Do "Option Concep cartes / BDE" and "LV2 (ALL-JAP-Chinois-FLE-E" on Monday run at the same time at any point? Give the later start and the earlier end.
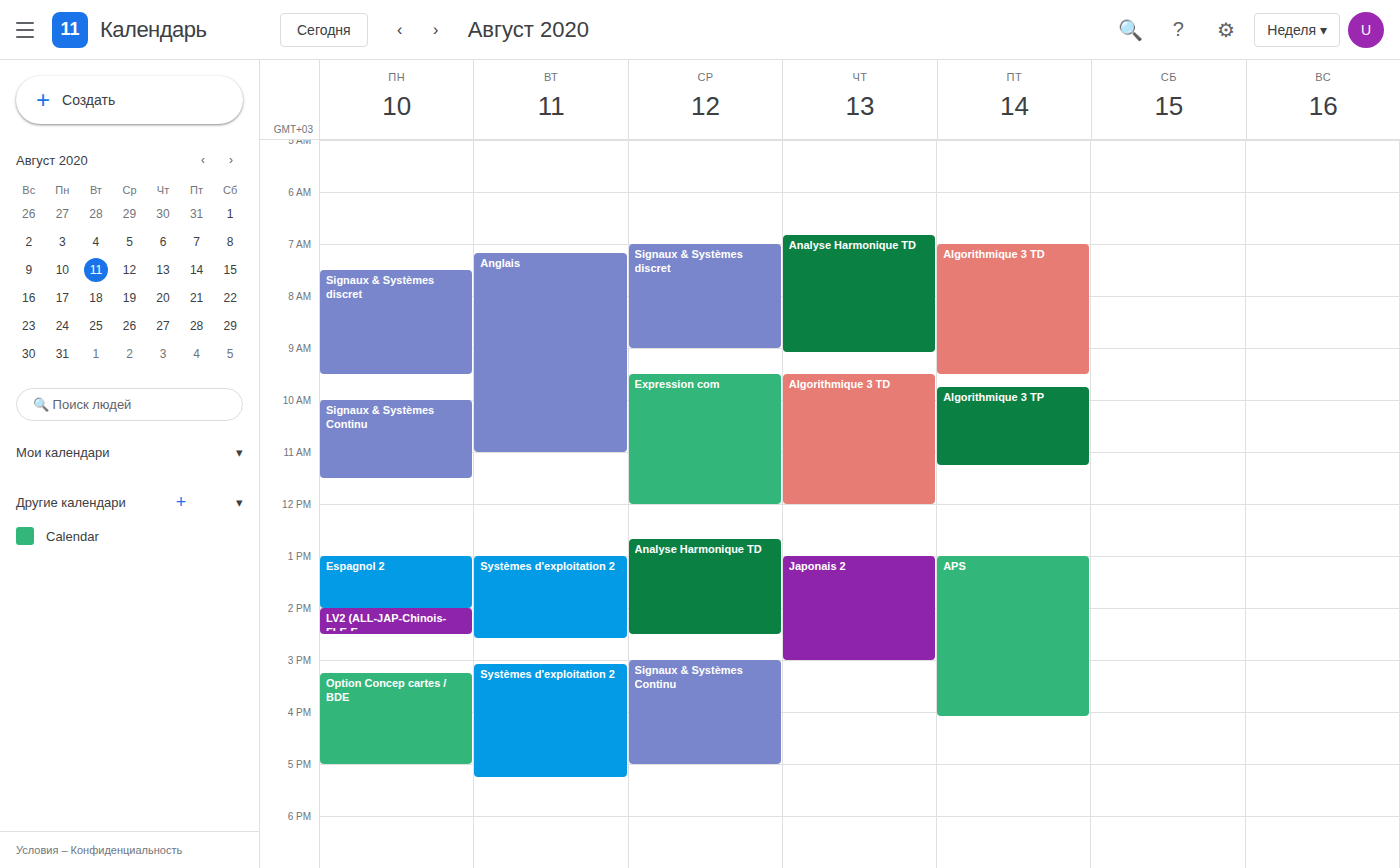
"LV2 (ALL-JAP-Chinois-FLE-E" ends at 2:30 PM and "Option Concep cartes / BDE" starts at 3:15 PM -- no overlap.